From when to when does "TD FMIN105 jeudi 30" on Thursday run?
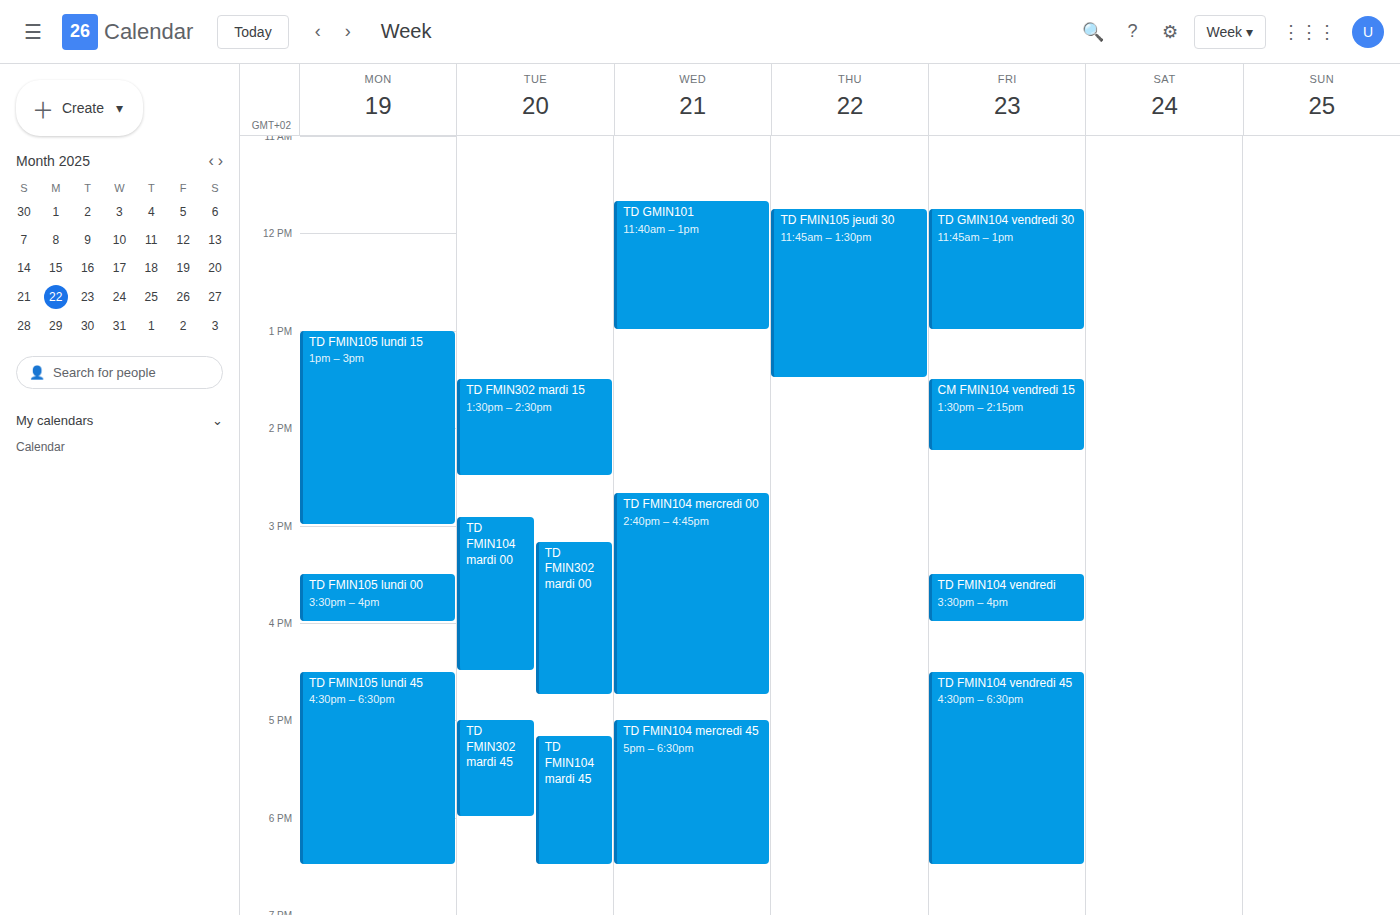
11:45 AM to 1:30 PM